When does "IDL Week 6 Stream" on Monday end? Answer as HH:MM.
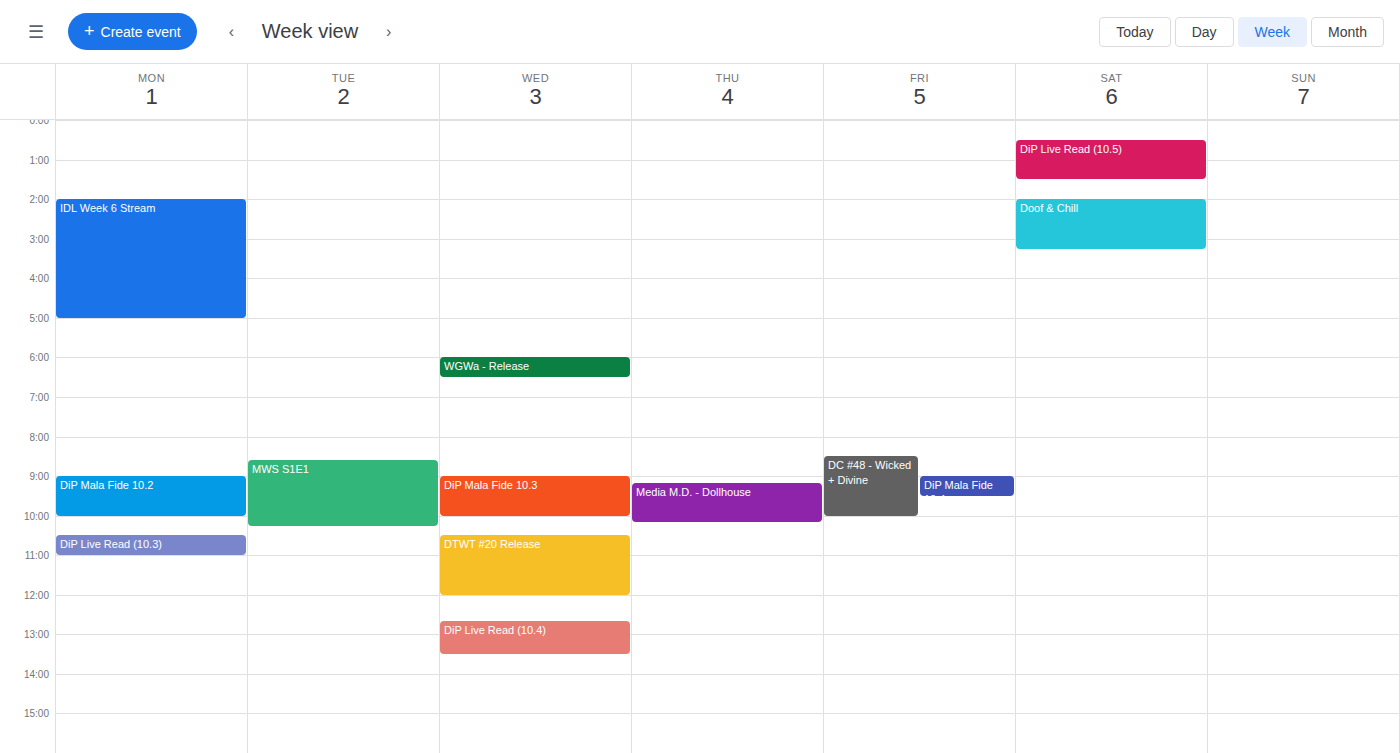
05:00